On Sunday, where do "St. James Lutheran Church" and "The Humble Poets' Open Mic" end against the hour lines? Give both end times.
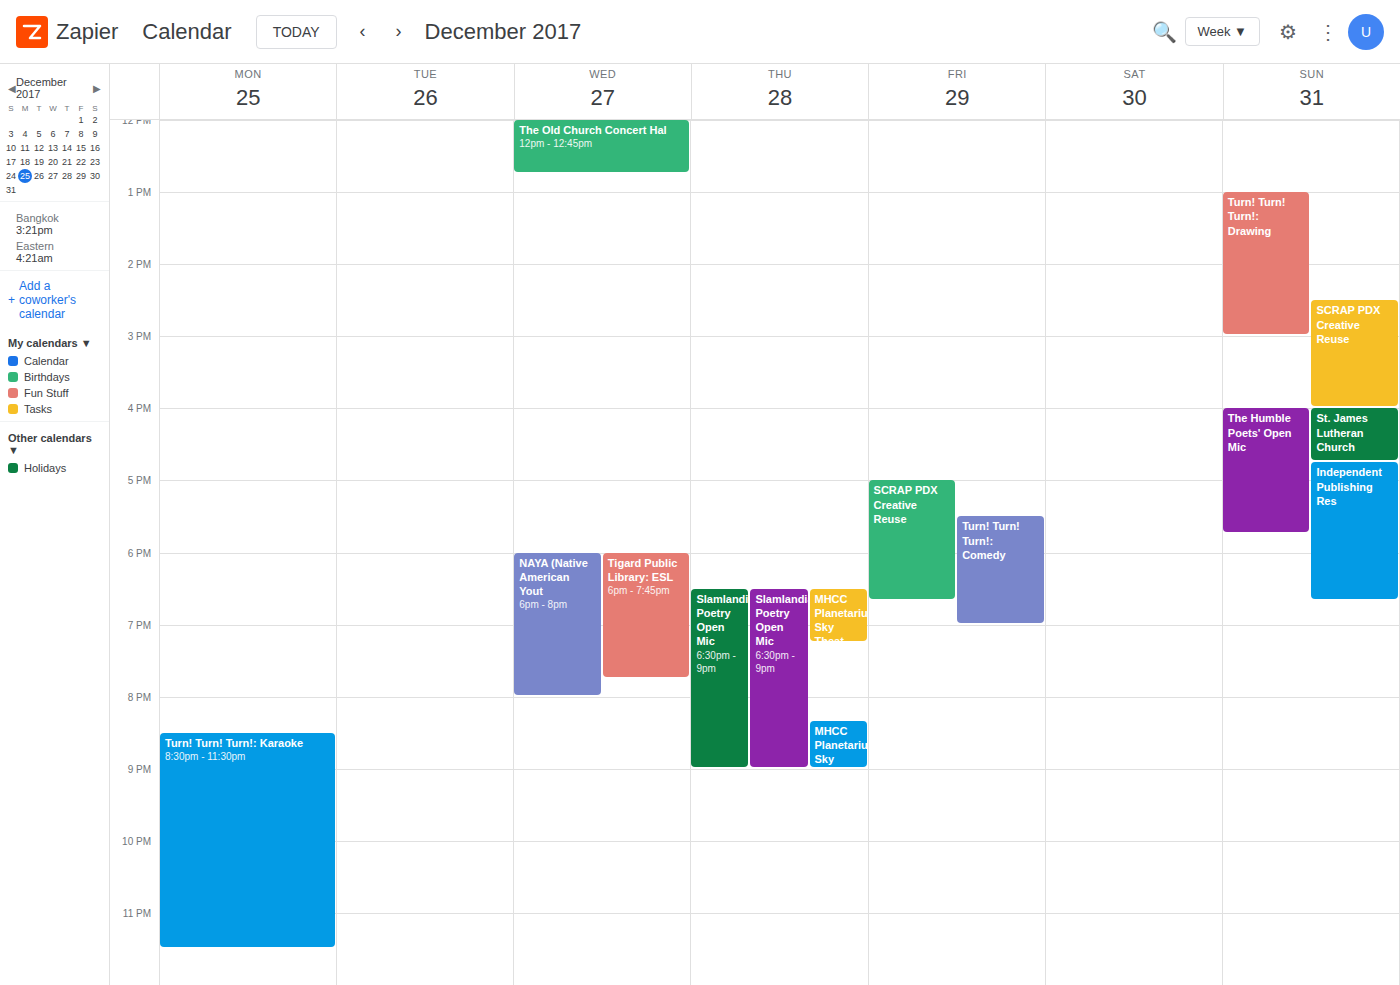
"St. James Lutheran Church": 4:45 PM, neither: three quarters of the way from the 4 PM line to the 5 PM line. "The Humble Poets' Open Mic": 5:45 PM, neither: three quarters of the way from the 5 PM line to the 6 PM line.